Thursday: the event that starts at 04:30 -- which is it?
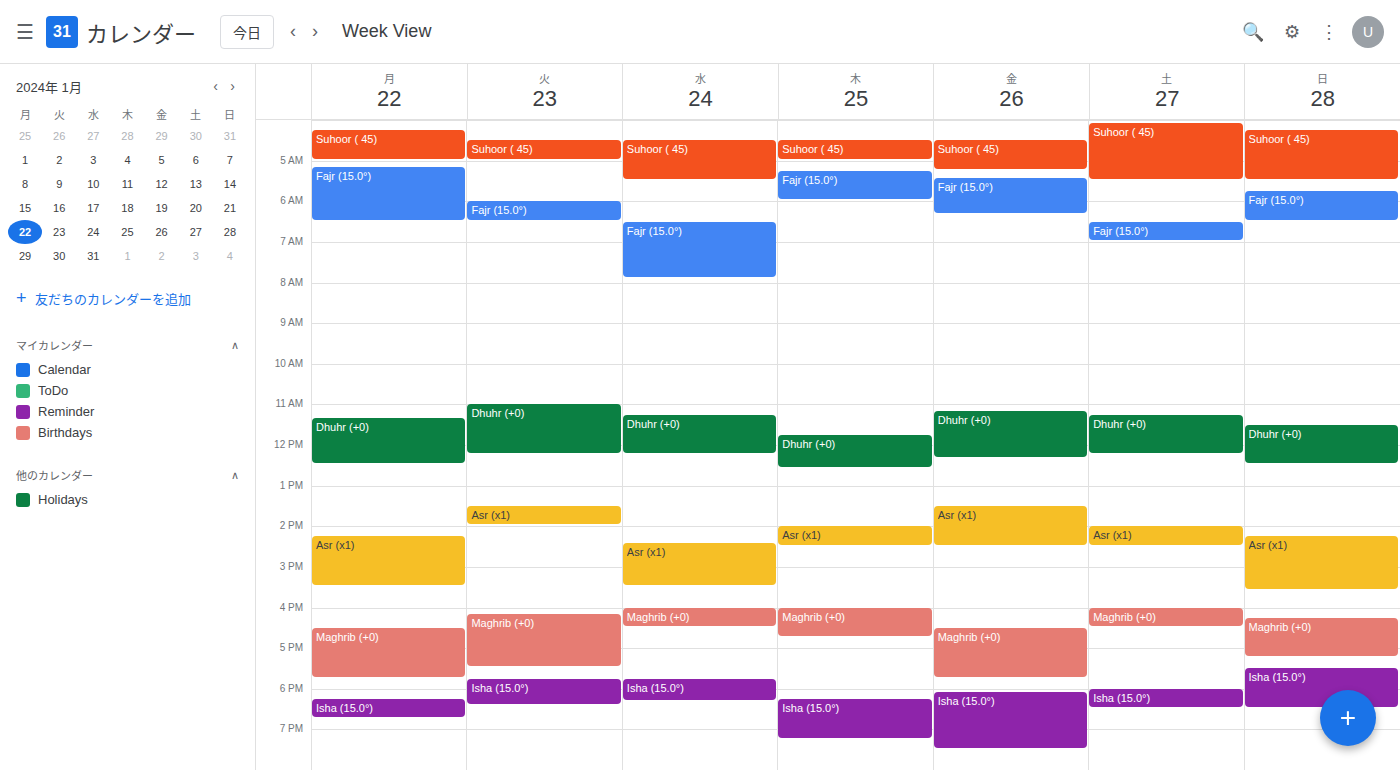
"Suhoor ( 45)"